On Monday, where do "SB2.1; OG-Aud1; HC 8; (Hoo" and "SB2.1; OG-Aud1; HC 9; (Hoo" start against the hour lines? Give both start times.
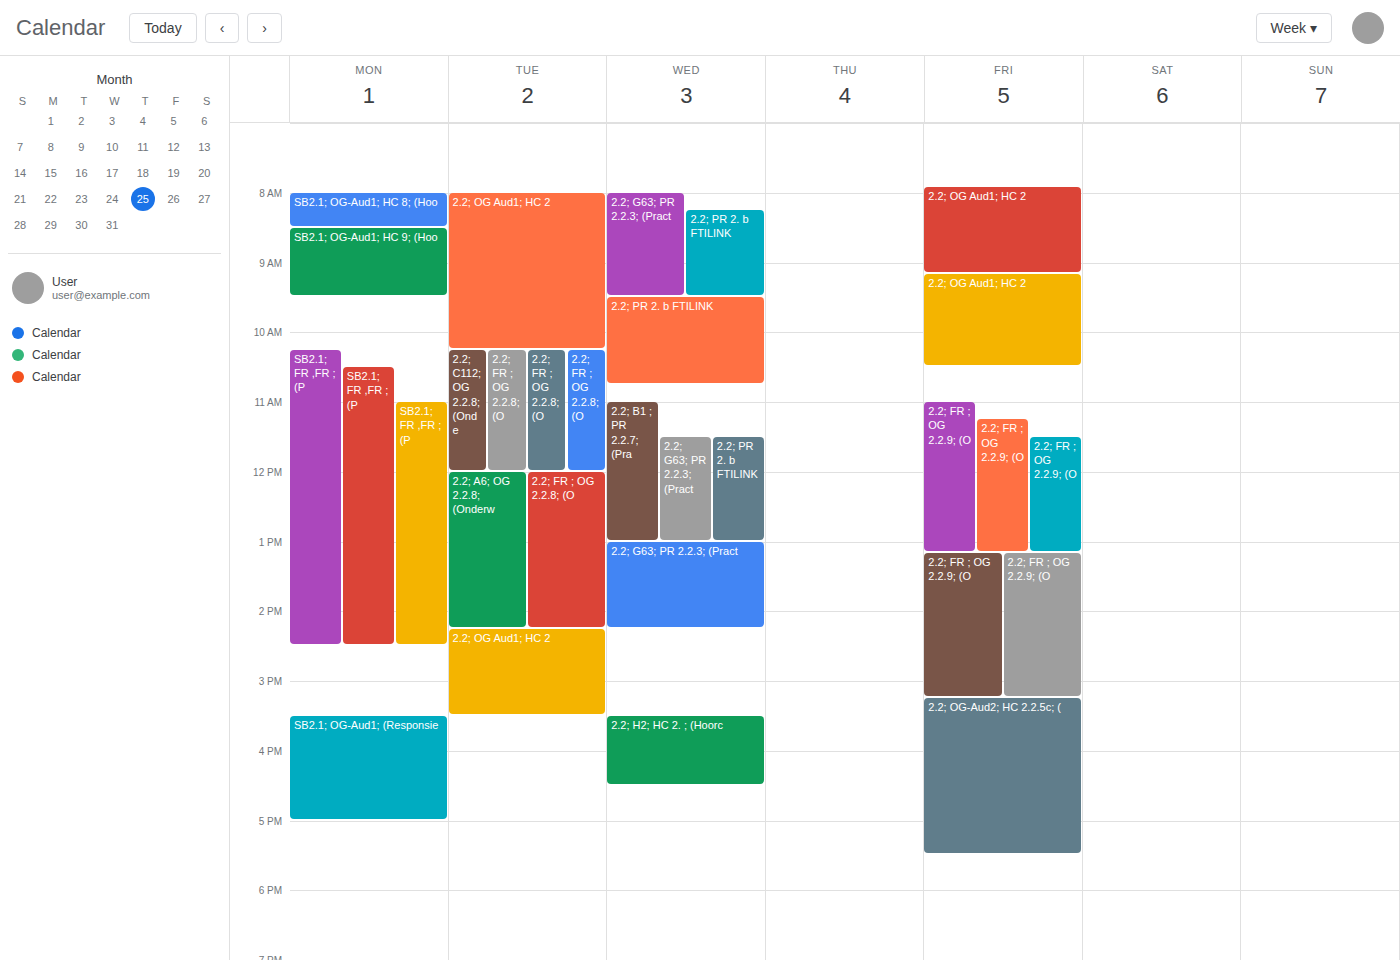
"SB2.1; OG-Aud1; HC 8; (Hoo": 8:00 AM, exactly on the 8 AM line. "SB2.1; OG-Aud1; HC 9; (Hoo": 8:30 AM, halfway between the 8 AM and 9 AM lines.